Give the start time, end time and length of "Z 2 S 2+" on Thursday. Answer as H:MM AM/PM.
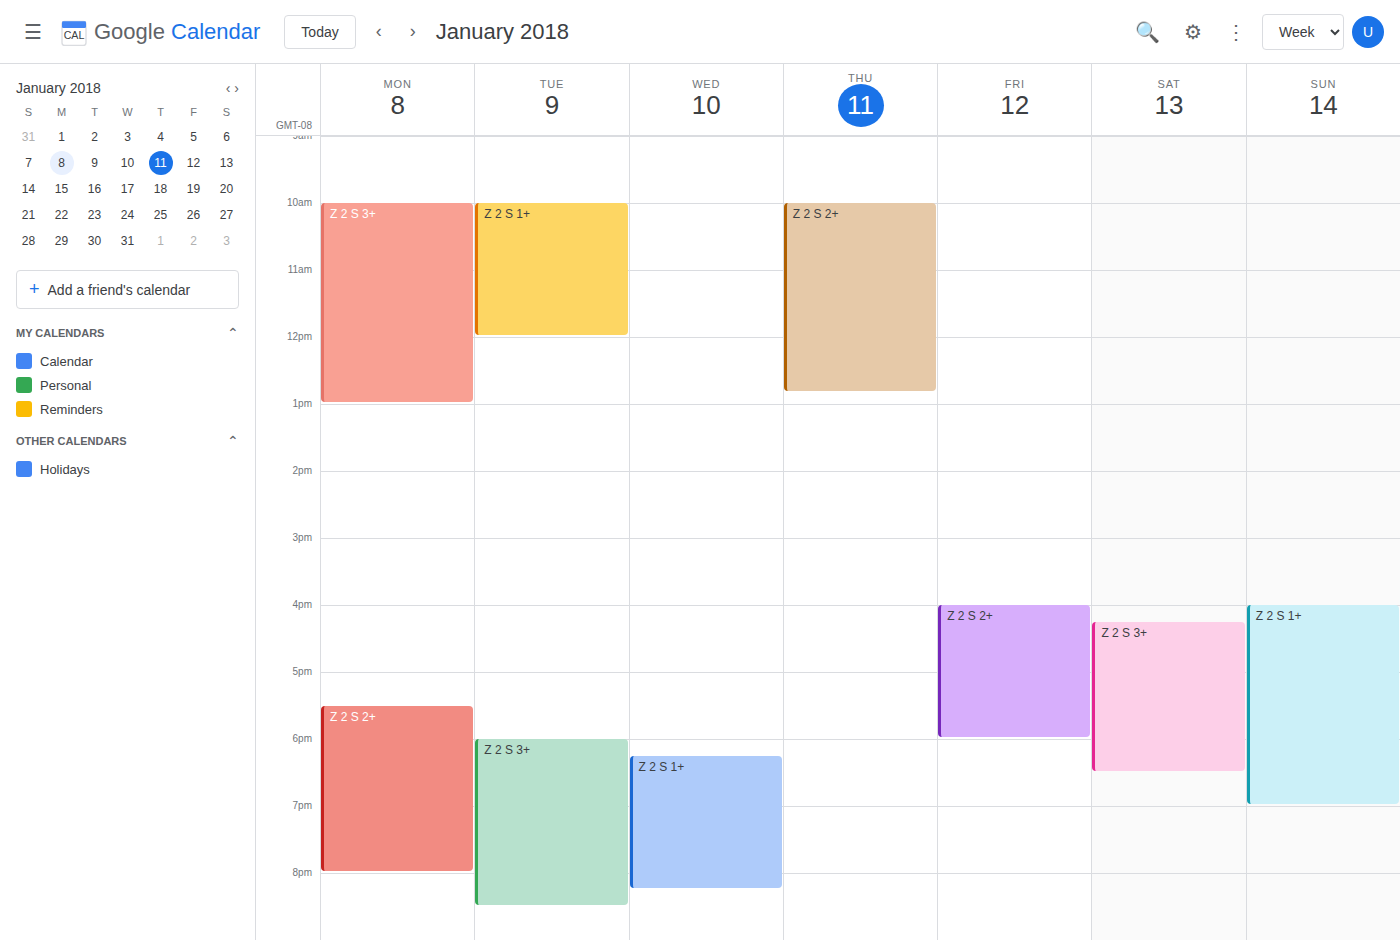
10:00 AM to 12:50 PM, 2 hours 50 minutes